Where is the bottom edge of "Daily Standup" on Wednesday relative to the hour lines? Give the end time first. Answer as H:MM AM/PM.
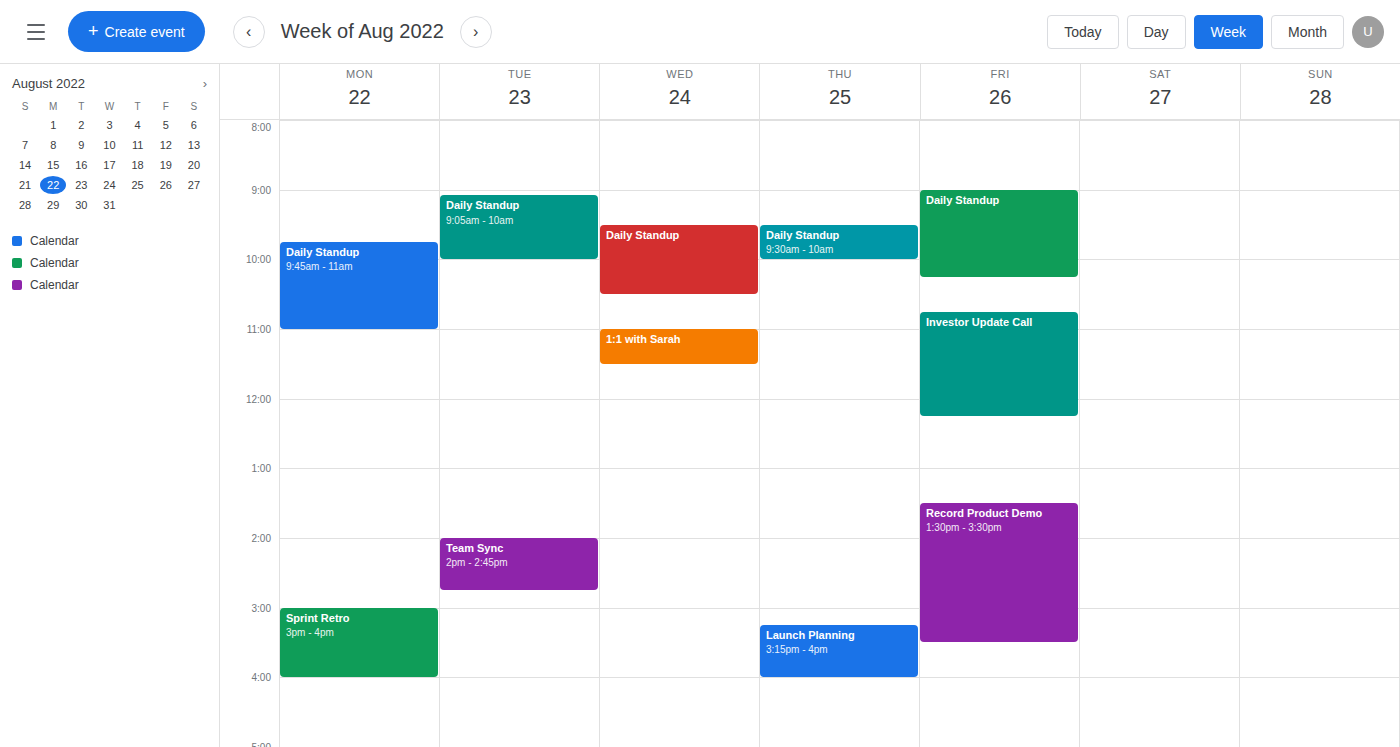
10:30 AM -- halfway between the 10 AM and 11 AM lines.